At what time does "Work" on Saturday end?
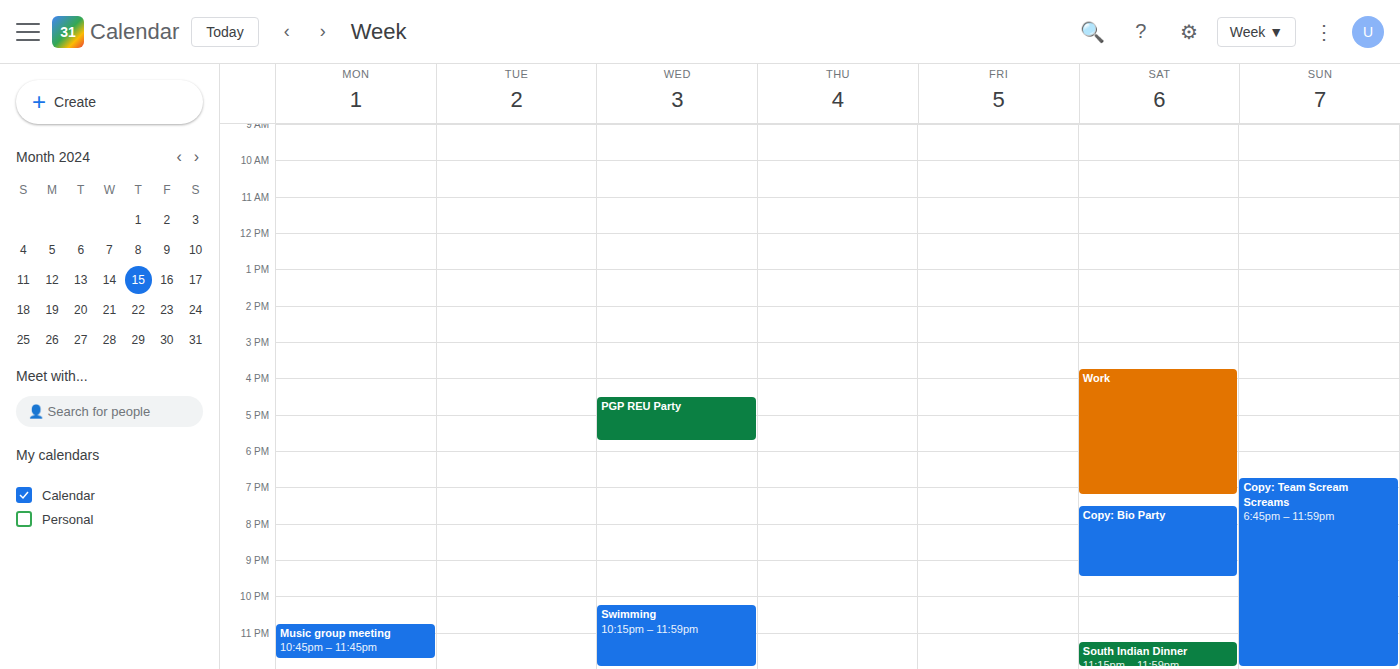
7:15 PM